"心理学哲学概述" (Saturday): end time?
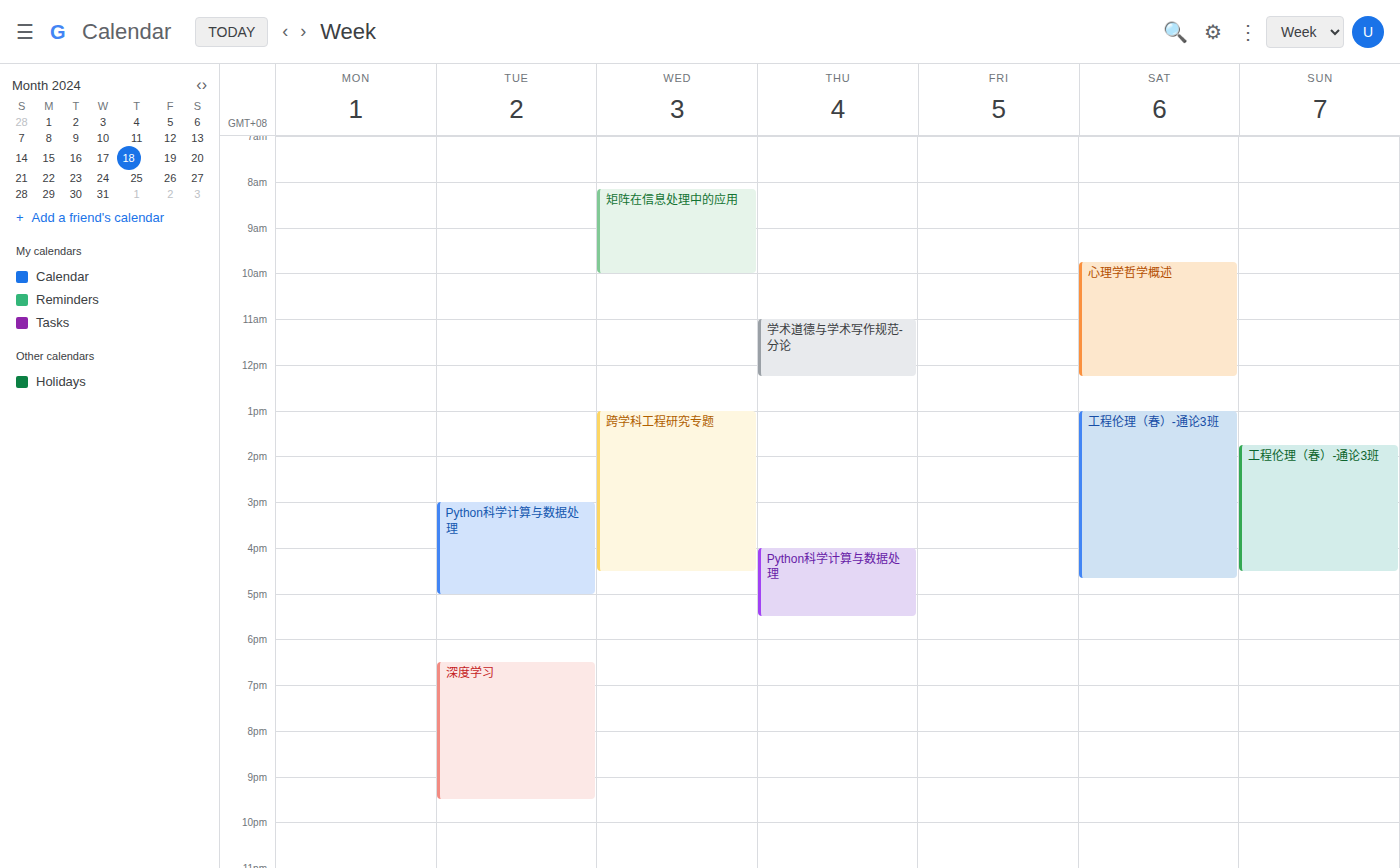
12:15 PM